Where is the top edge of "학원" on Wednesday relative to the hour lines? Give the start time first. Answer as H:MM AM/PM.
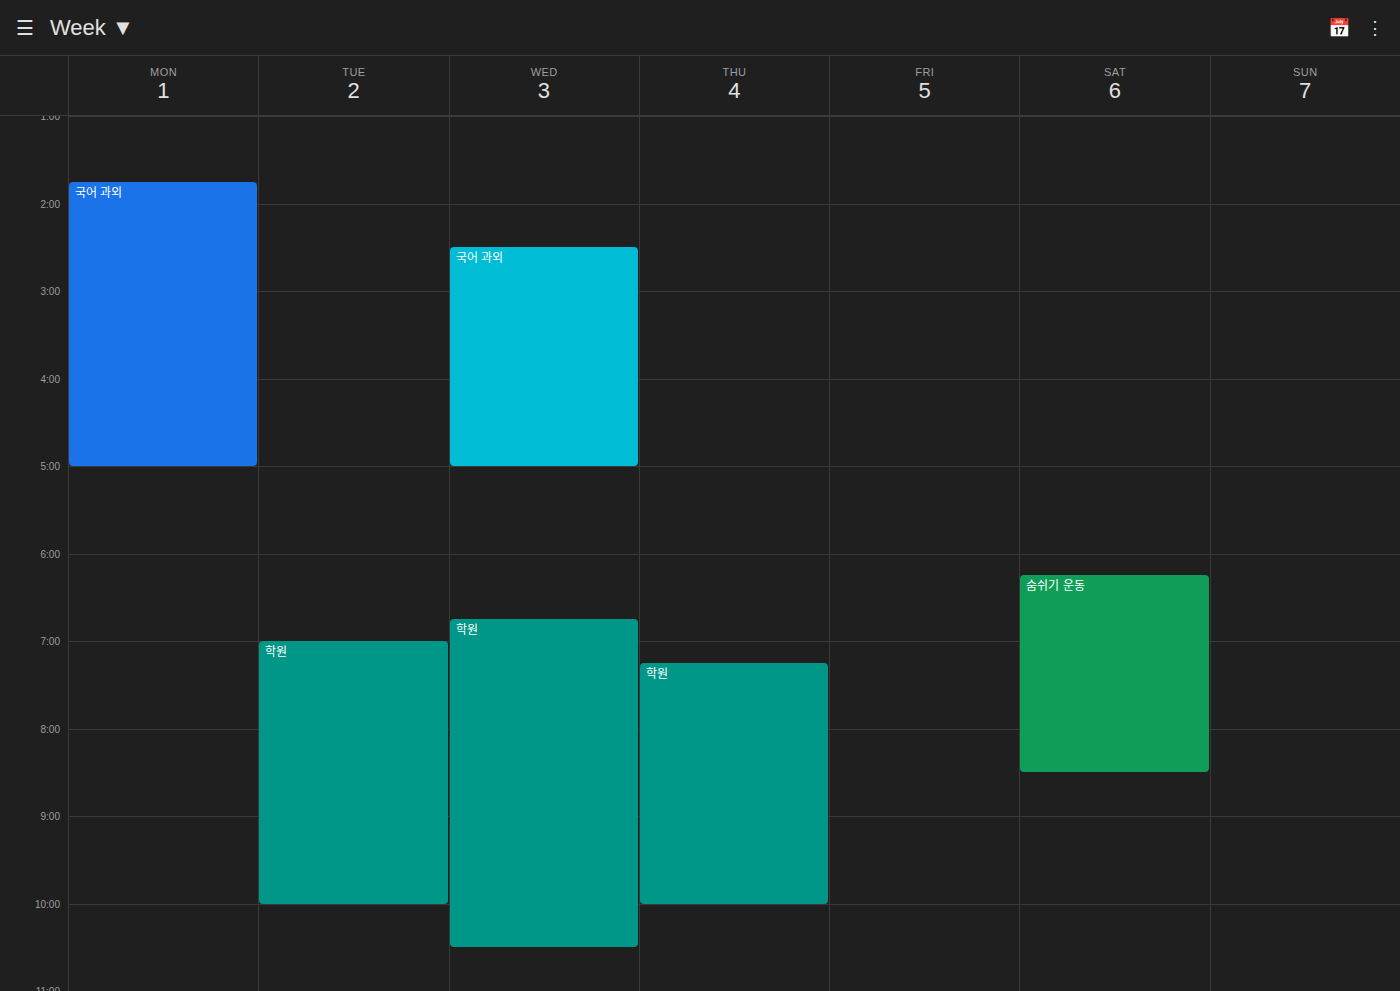
6:45 PM -- neither: three quarters of the way from the 6 PM line to the 7 PM line.